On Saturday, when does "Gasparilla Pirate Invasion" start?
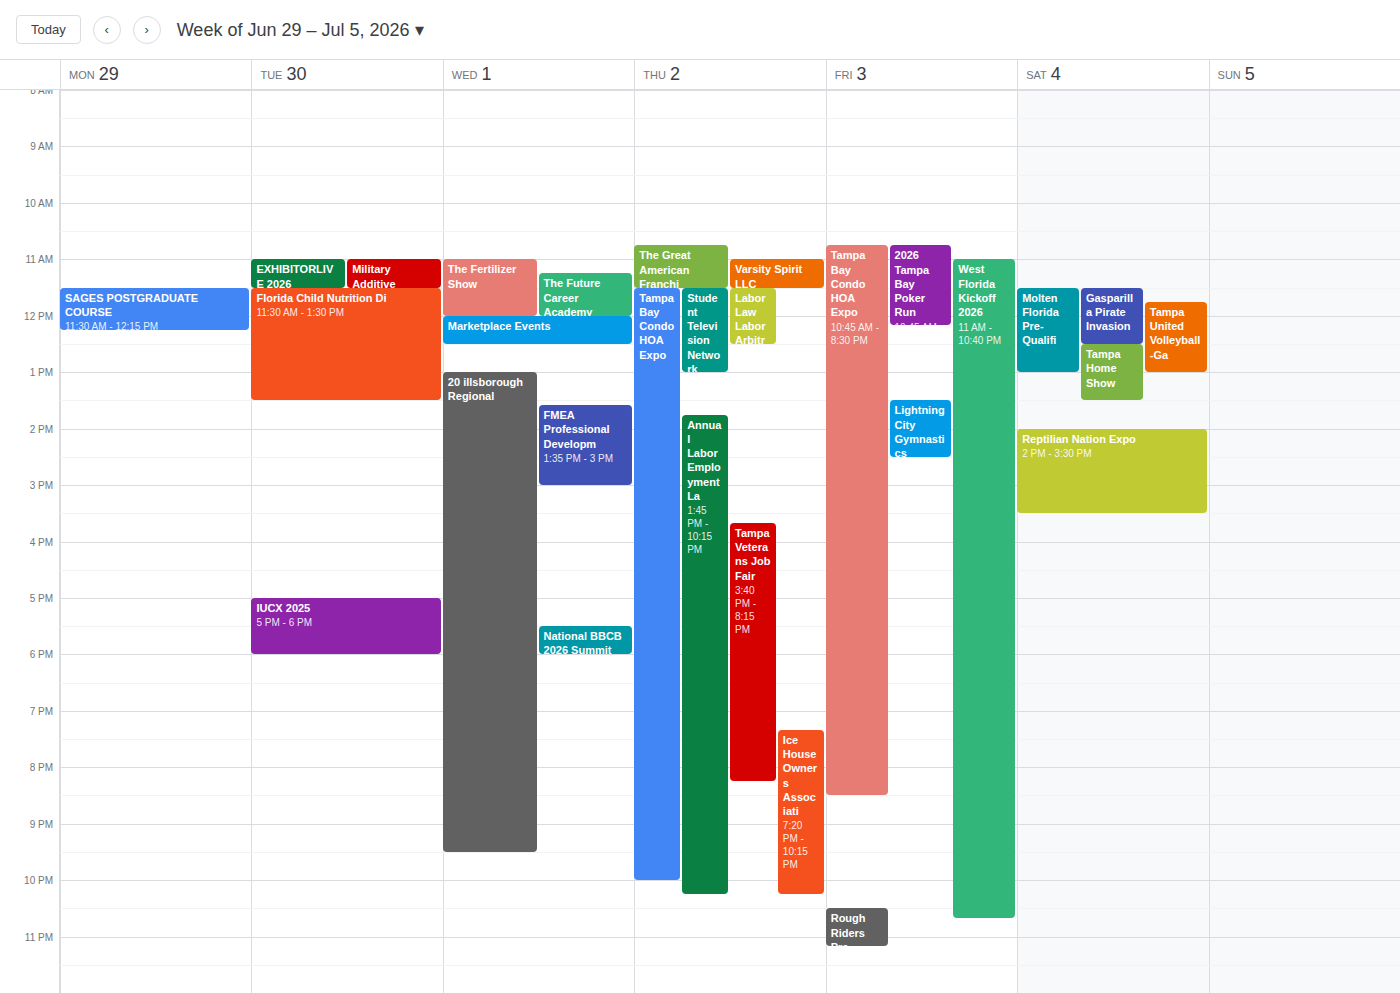
11:30 AM